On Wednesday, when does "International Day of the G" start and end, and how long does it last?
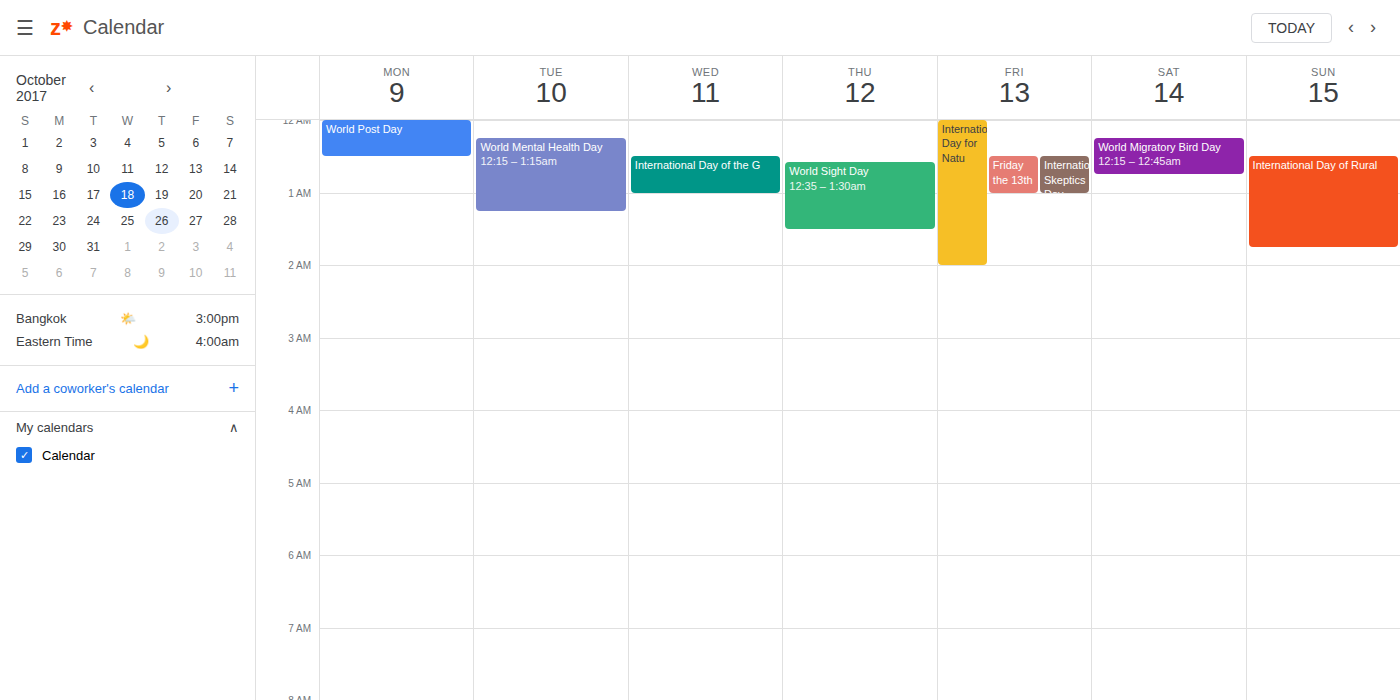
12:30 AM to 1:00 AM, 30 minutes